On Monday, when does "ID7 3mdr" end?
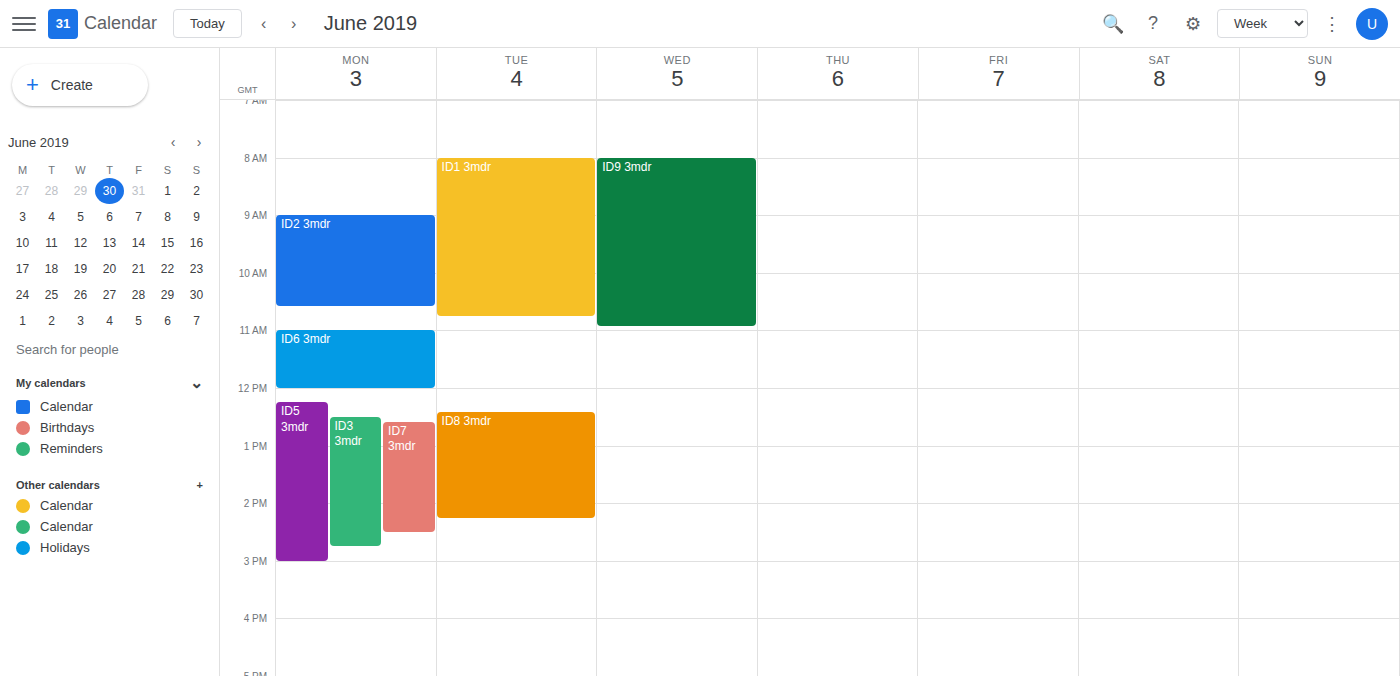
2:30 PM